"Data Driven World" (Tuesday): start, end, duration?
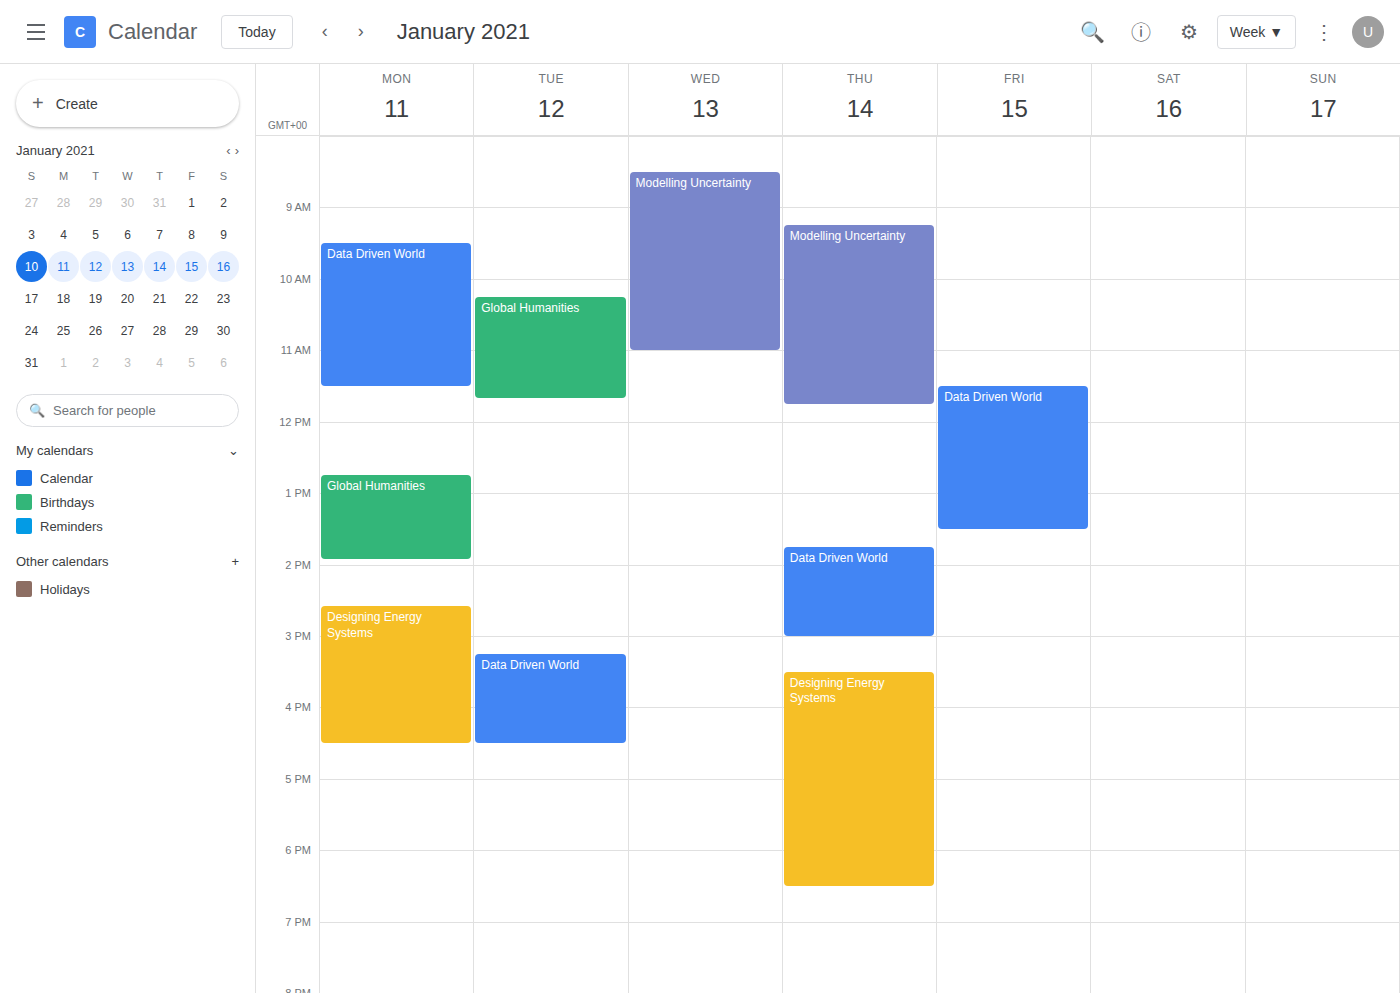
3:15 PM to 4:30 PM, 1 hour 15 minutes